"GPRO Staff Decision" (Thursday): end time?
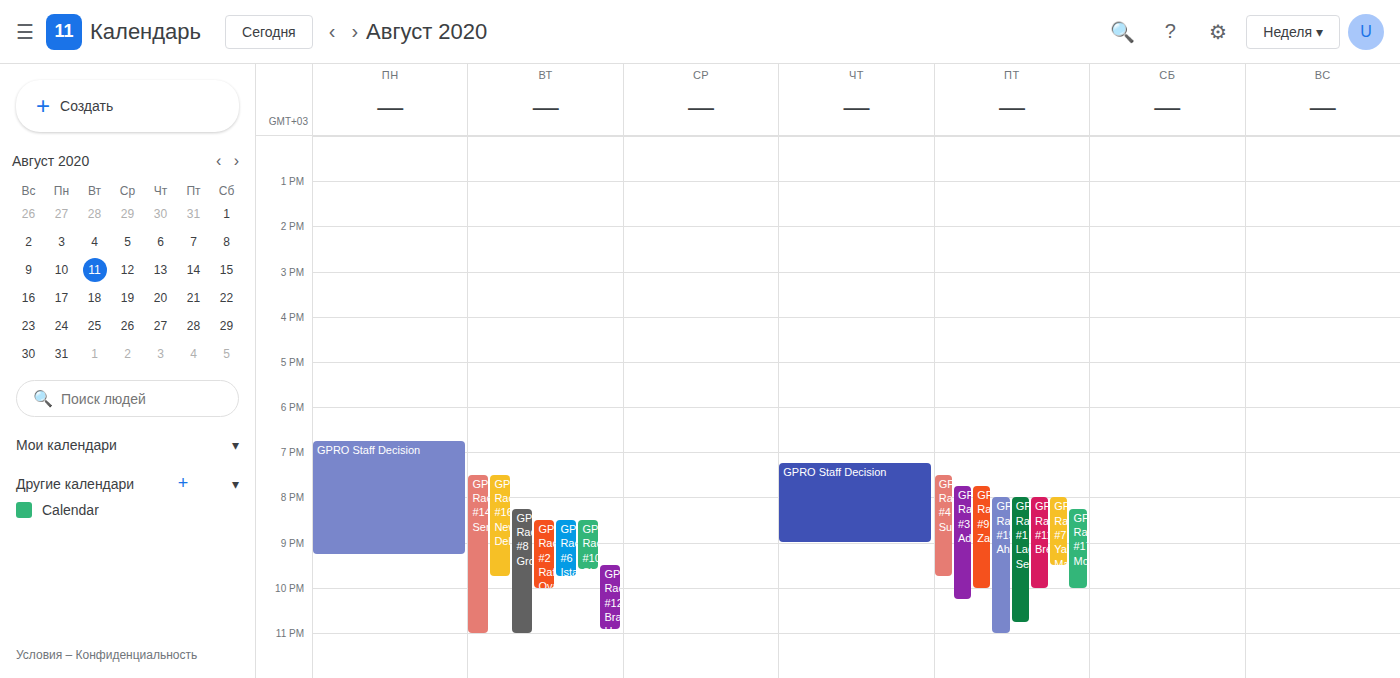
9:00 PM